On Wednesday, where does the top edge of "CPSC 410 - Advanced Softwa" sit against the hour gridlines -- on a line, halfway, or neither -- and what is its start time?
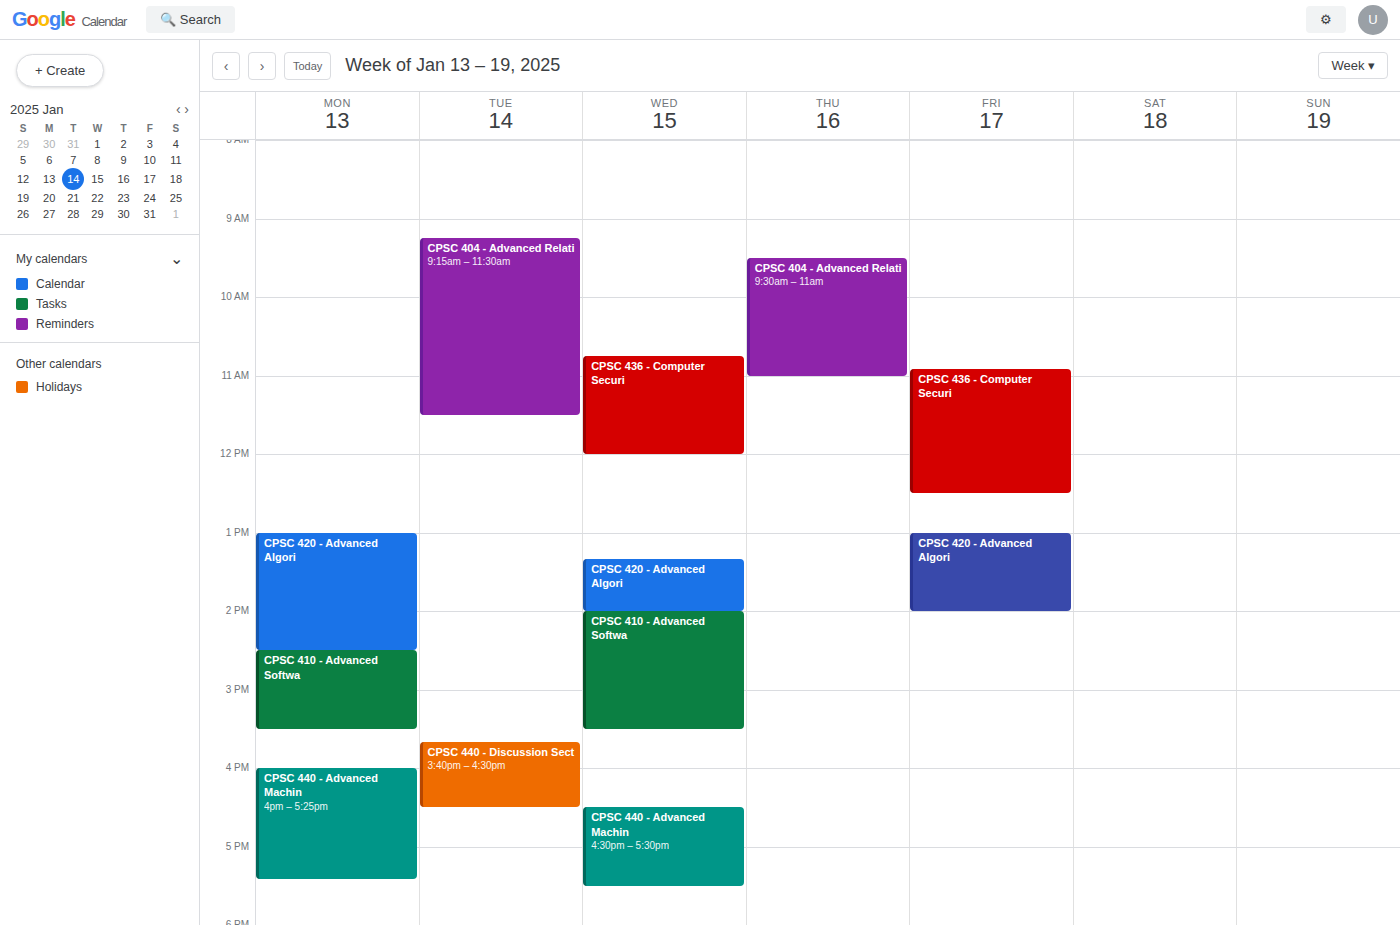
14:00 -- exactly on the 14:00 line.